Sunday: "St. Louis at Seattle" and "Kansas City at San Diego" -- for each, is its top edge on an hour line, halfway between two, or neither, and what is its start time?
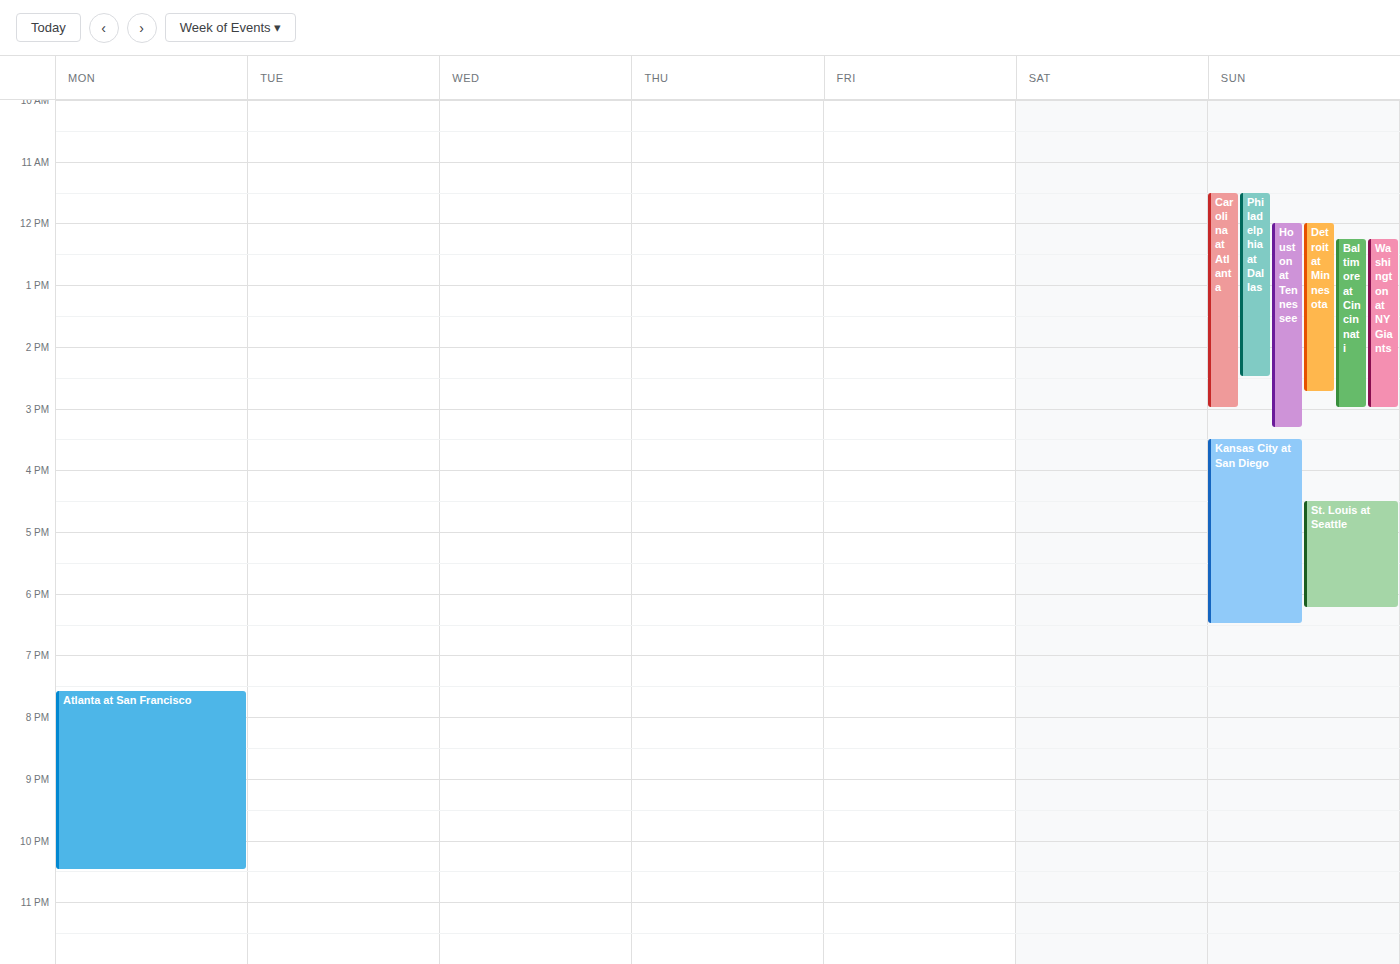
"St. Louis at Seattle": 4:30 PM, halfway between the 4 PM and 5 PM lines. "Kansas City at San Diego": 3:30 PM, halfway between the 3 PM and 4 PM lines.